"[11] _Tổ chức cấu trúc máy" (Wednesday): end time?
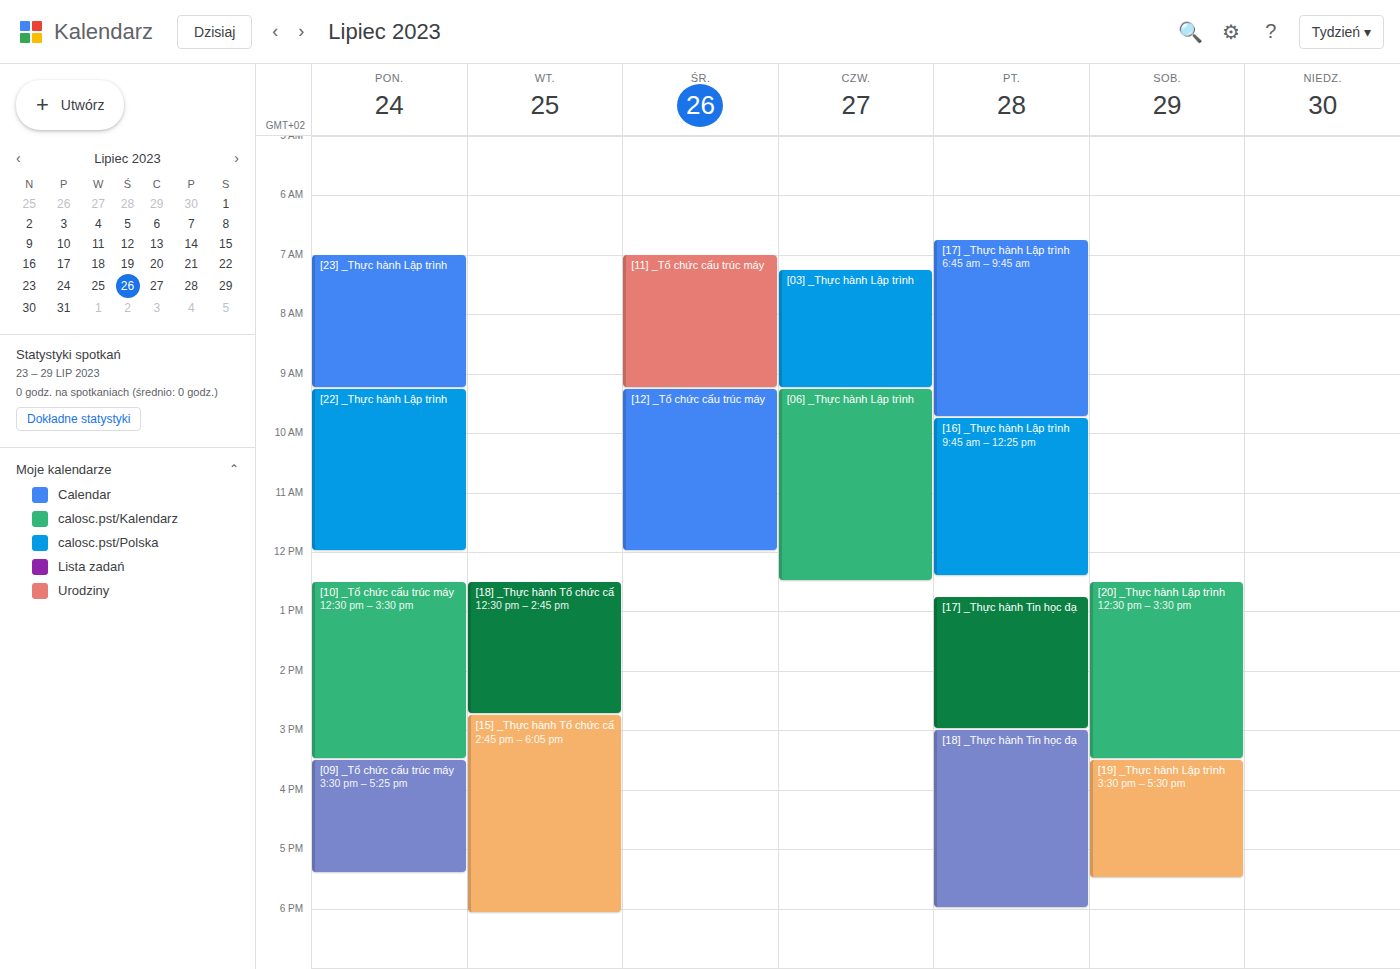
09:15